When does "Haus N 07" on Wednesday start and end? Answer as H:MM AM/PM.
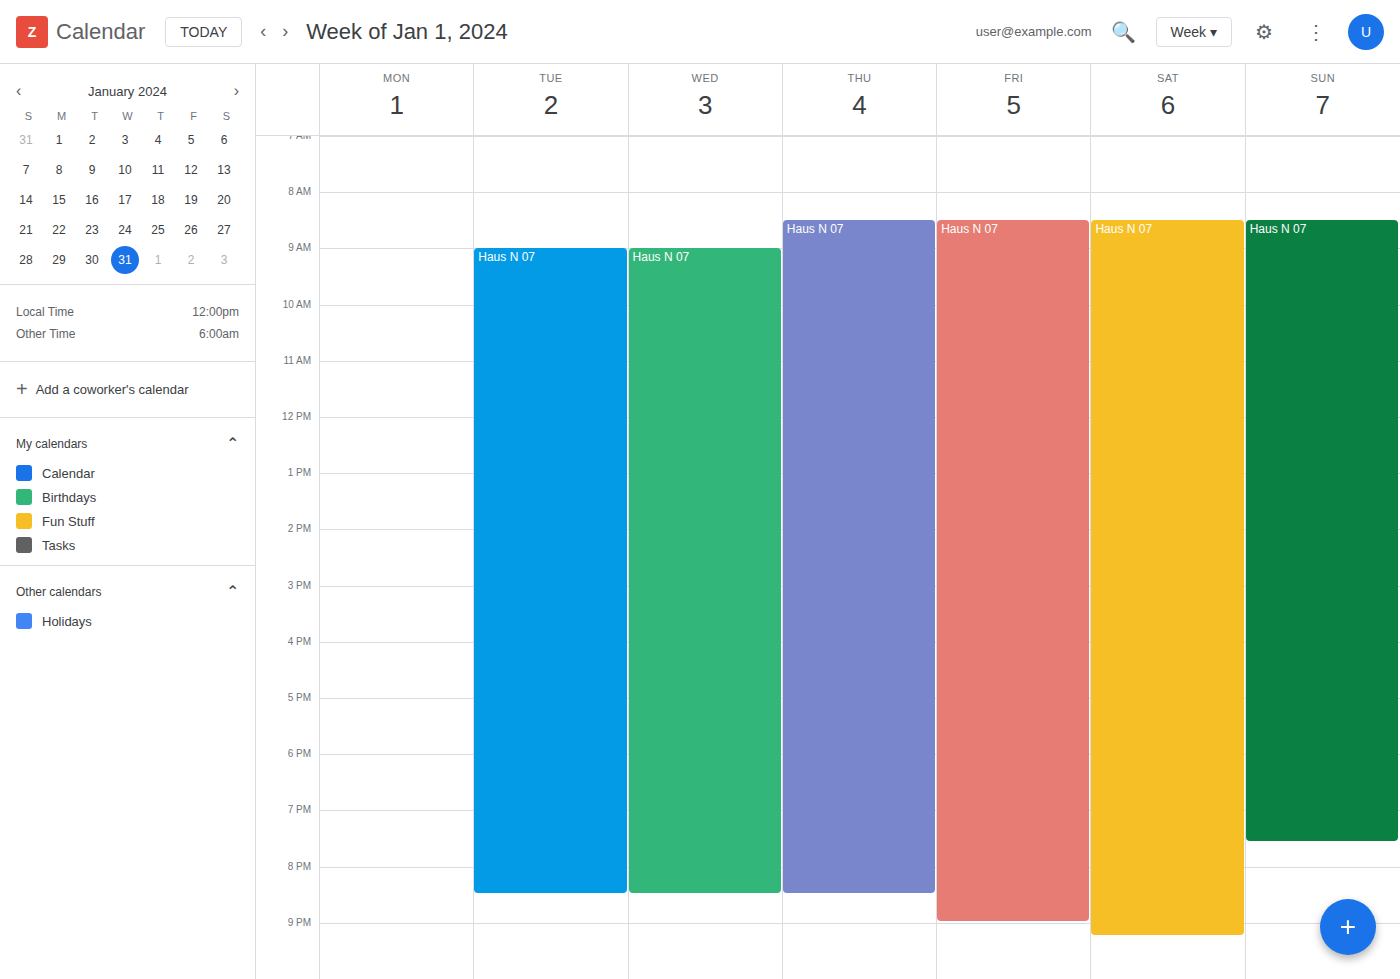
9:00 AM to 8:30 PM